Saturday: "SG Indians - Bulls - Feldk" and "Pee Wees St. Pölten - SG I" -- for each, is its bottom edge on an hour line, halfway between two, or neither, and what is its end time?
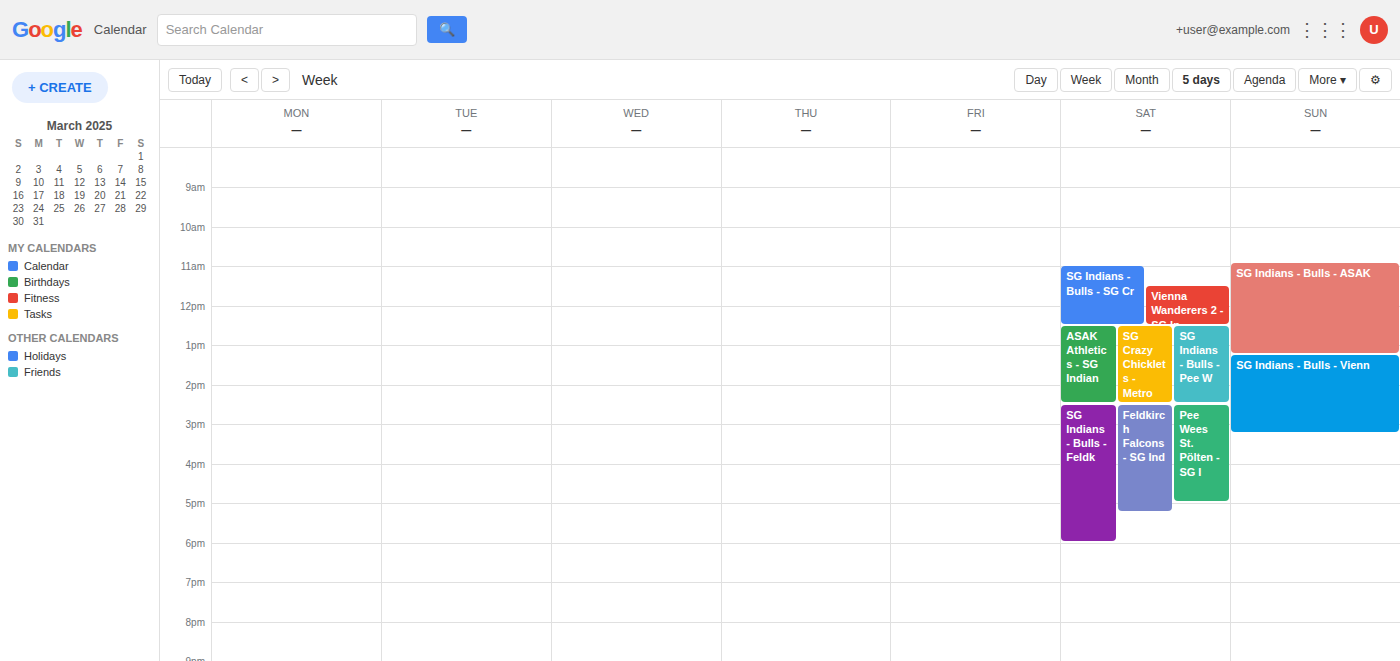
"SG Indians - Bulls - Feldk": 6:00 PM, exactly on the 6 PM line. "Pee Wees St. Pölten - SG I": 5:00 PM, exactly on the 5 PM line.